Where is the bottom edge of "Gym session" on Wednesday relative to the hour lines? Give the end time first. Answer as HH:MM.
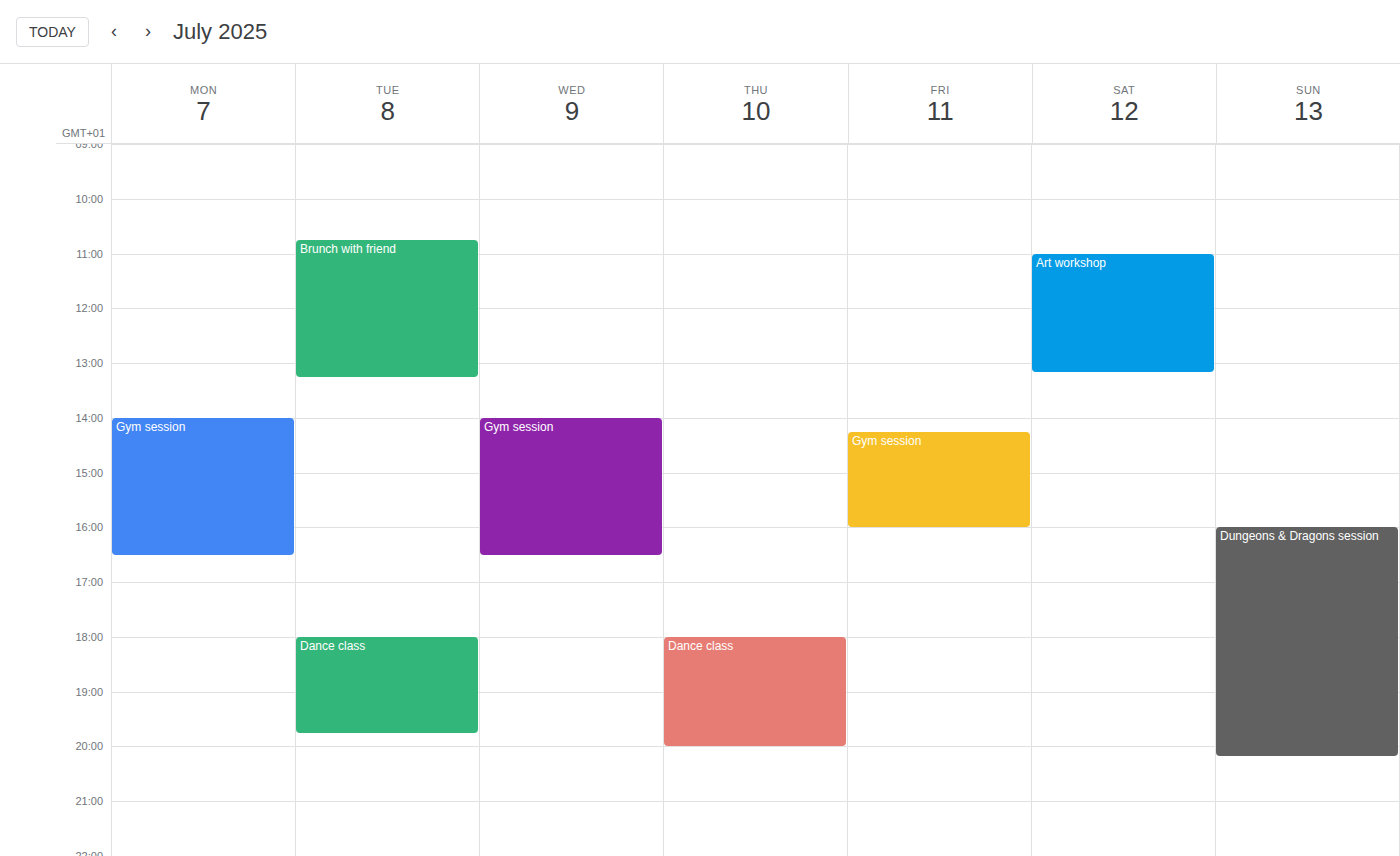
16:30 -- halfway between the 16:00 and 17:00 lines.